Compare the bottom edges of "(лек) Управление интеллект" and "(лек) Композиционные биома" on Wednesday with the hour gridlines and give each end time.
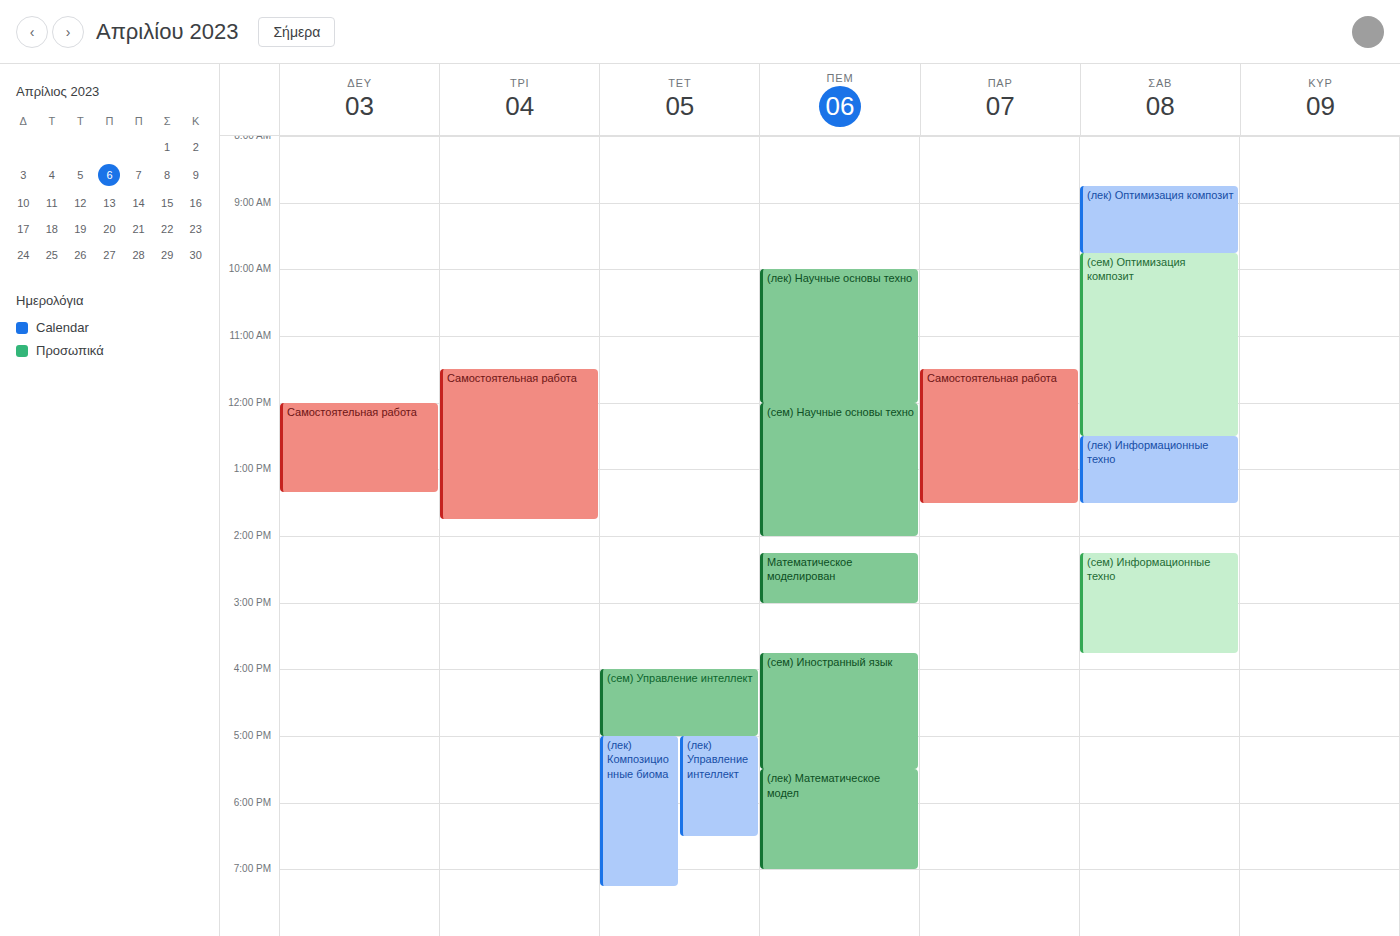
"(лек) Управление интеллект": 6:30 PM, halfway between the 6 PM and 7 PM lines. "(лек) Композиционные биома": 7:15 PM, neither: a quarter of the way from the 7 PM line to the 8 PM line.